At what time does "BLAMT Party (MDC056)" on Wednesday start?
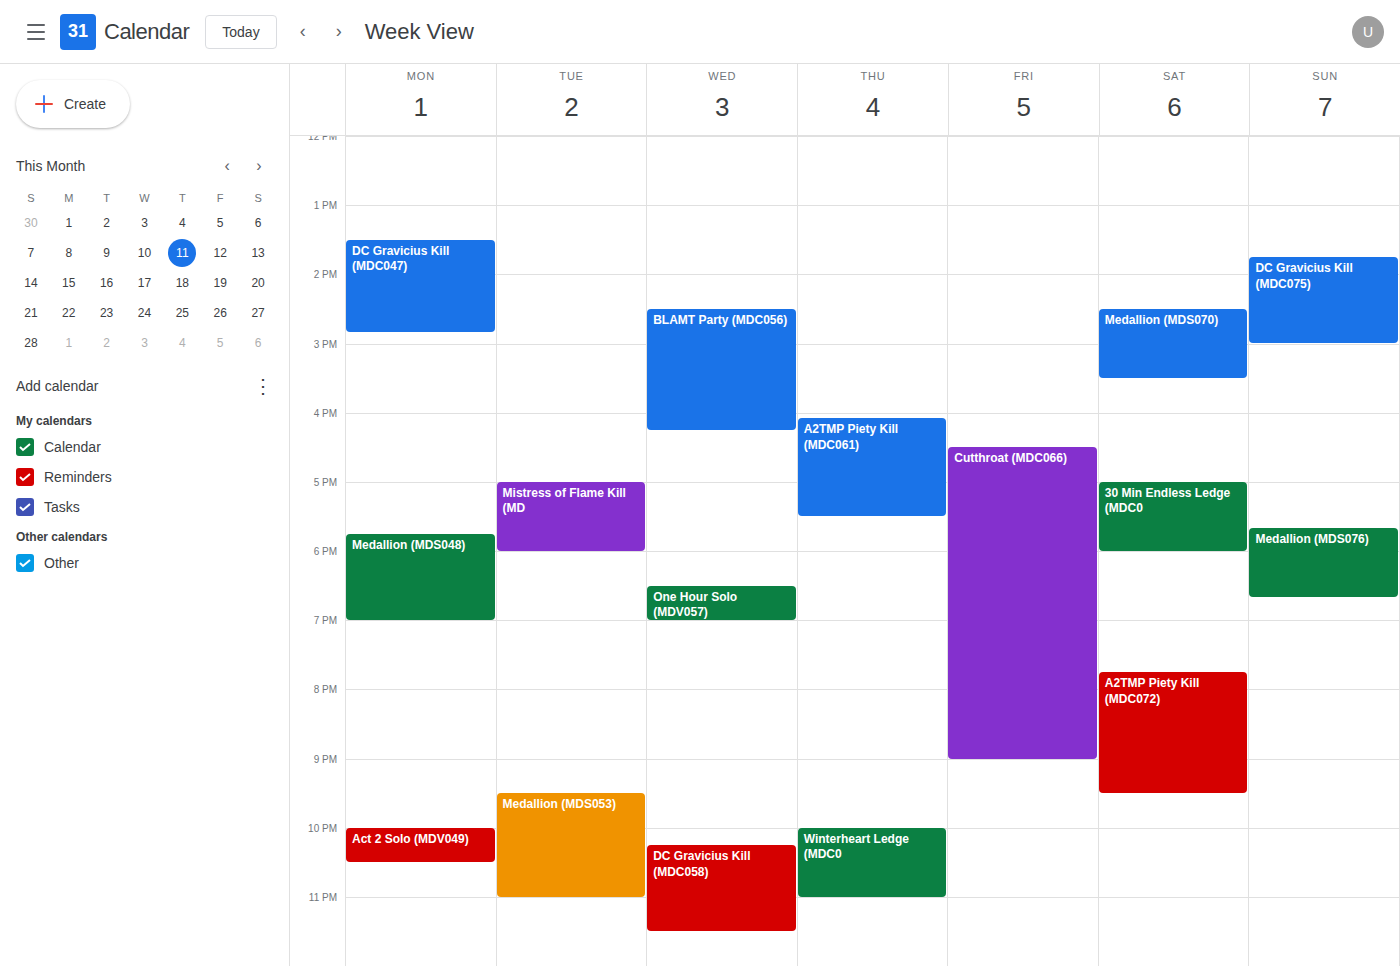
2:30 PM